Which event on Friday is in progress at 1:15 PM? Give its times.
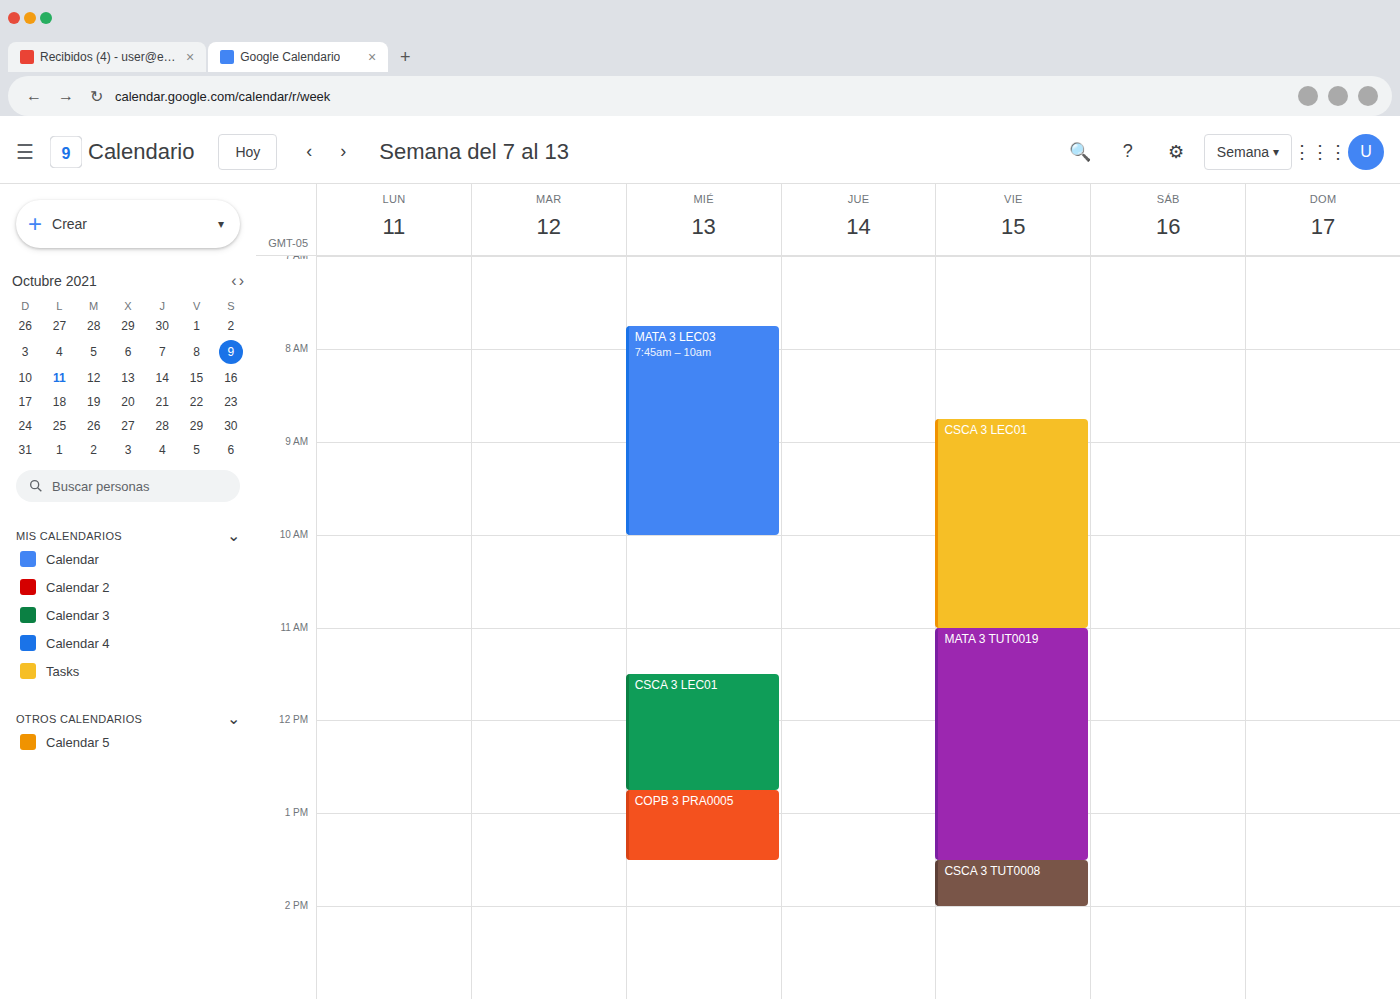
"MATA 3 TUT0019", 11:00 AM to 1:30 PM